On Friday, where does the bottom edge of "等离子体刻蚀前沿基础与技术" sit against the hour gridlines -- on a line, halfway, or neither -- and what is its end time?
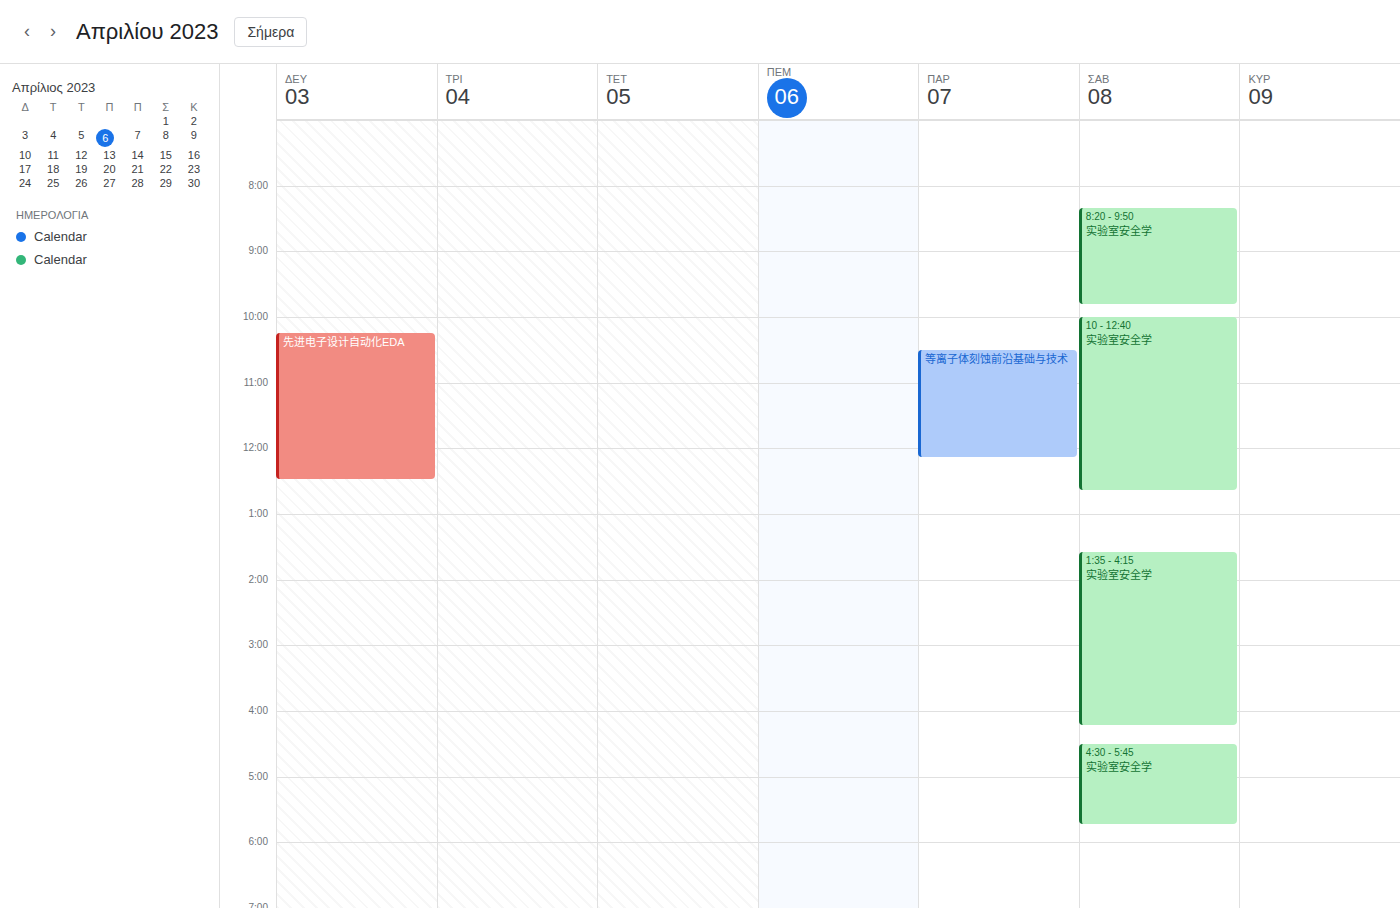
12:10 PM -- neither: 10 minutes below the 12 PM line and 50 minutes above the 1 PM line.